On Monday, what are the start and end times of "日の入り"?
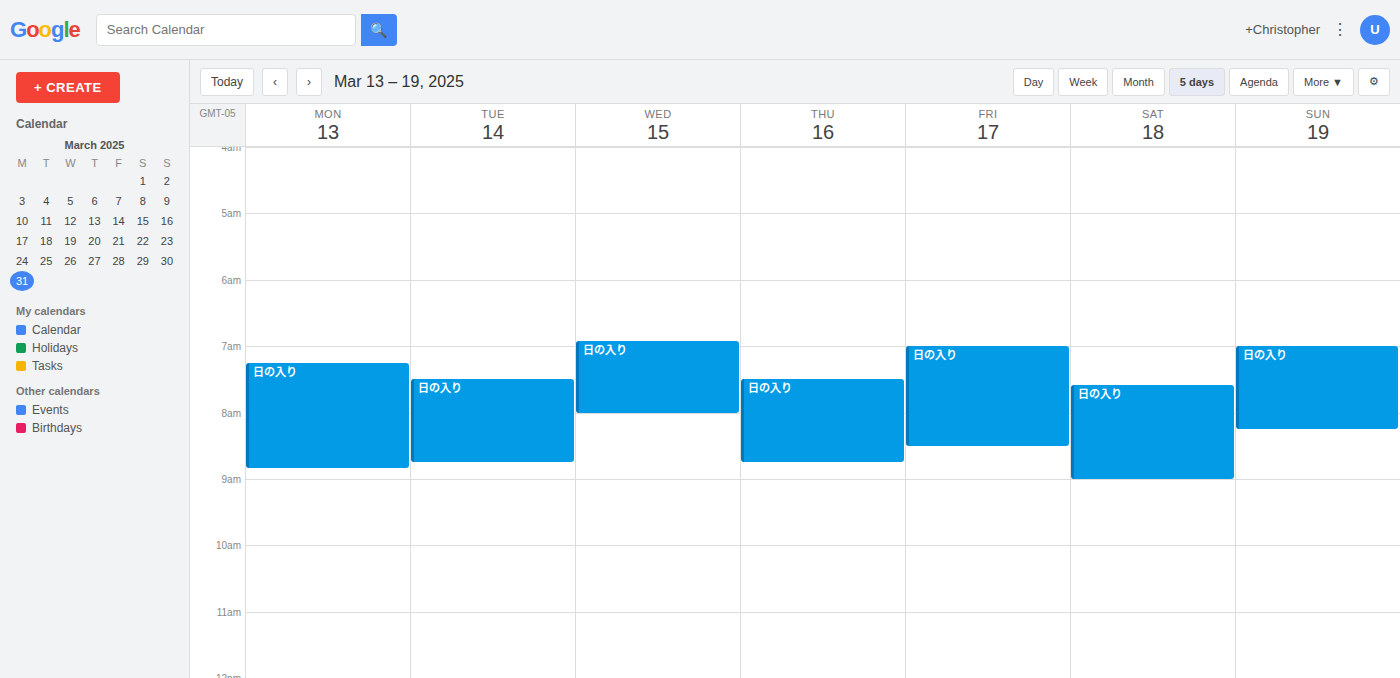
7:15 AM to 8:50 AM